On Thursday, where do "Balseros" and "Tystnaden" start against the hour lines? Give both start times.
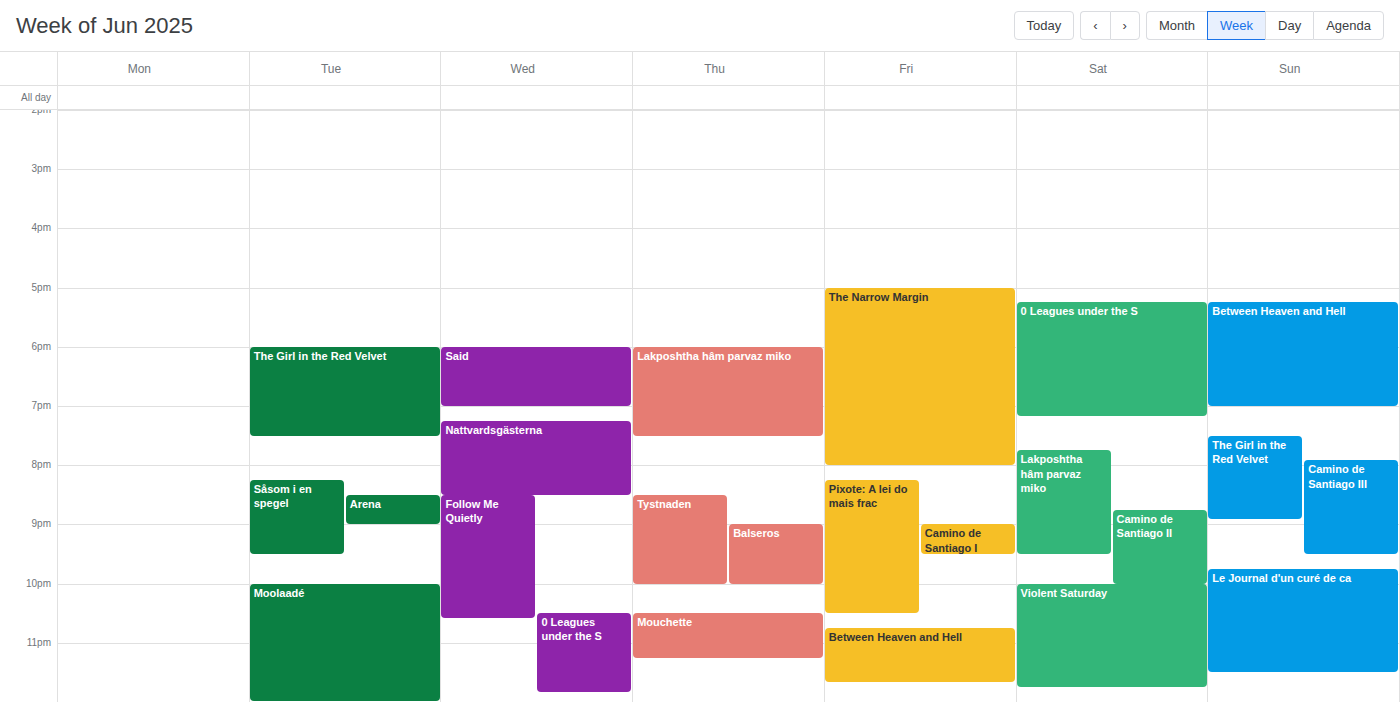
"Balseros": 9:00 PM, exactly on the 9 PM line. "Tystnaden": 8:30 PM, halfway between the 8 PM and 9 PM lines.